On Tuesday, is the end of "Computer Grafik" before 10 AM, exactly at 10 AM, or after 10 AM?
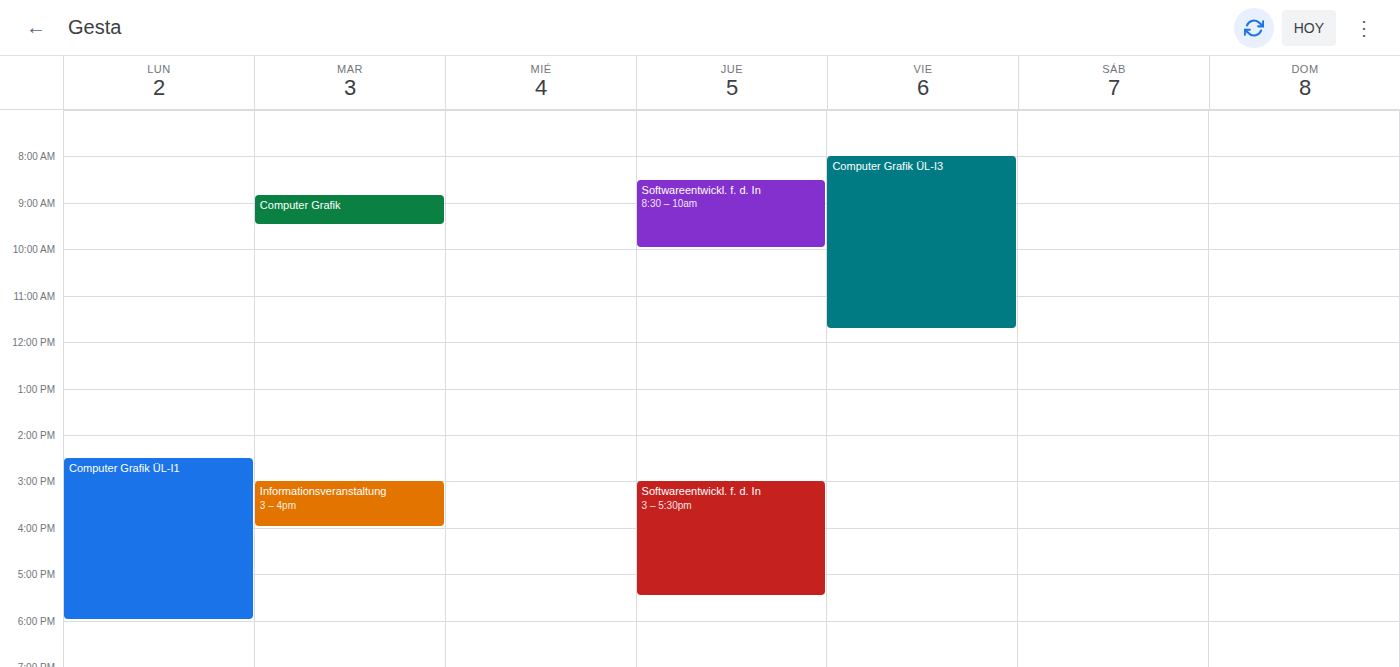
9:30 AM -- before 10 AM, 30 minutes above the 10 AM line.